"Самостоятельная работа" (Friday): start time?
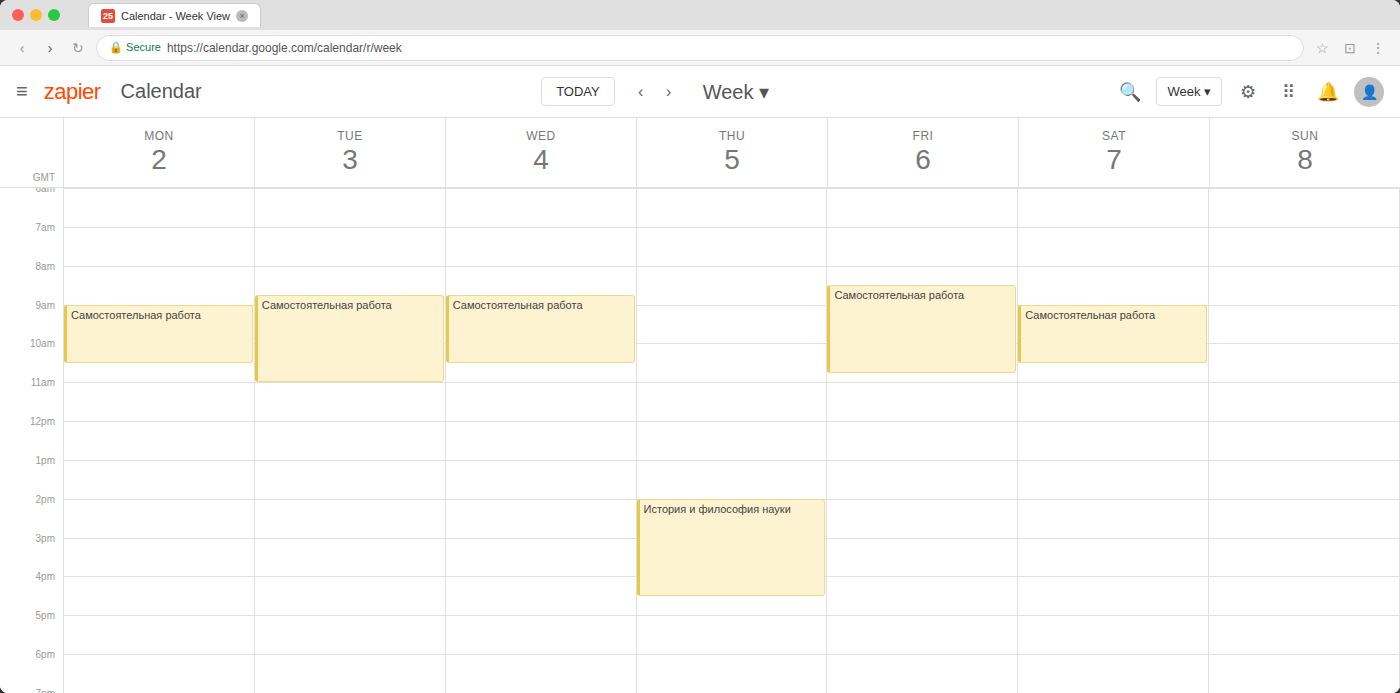
8:30 AM